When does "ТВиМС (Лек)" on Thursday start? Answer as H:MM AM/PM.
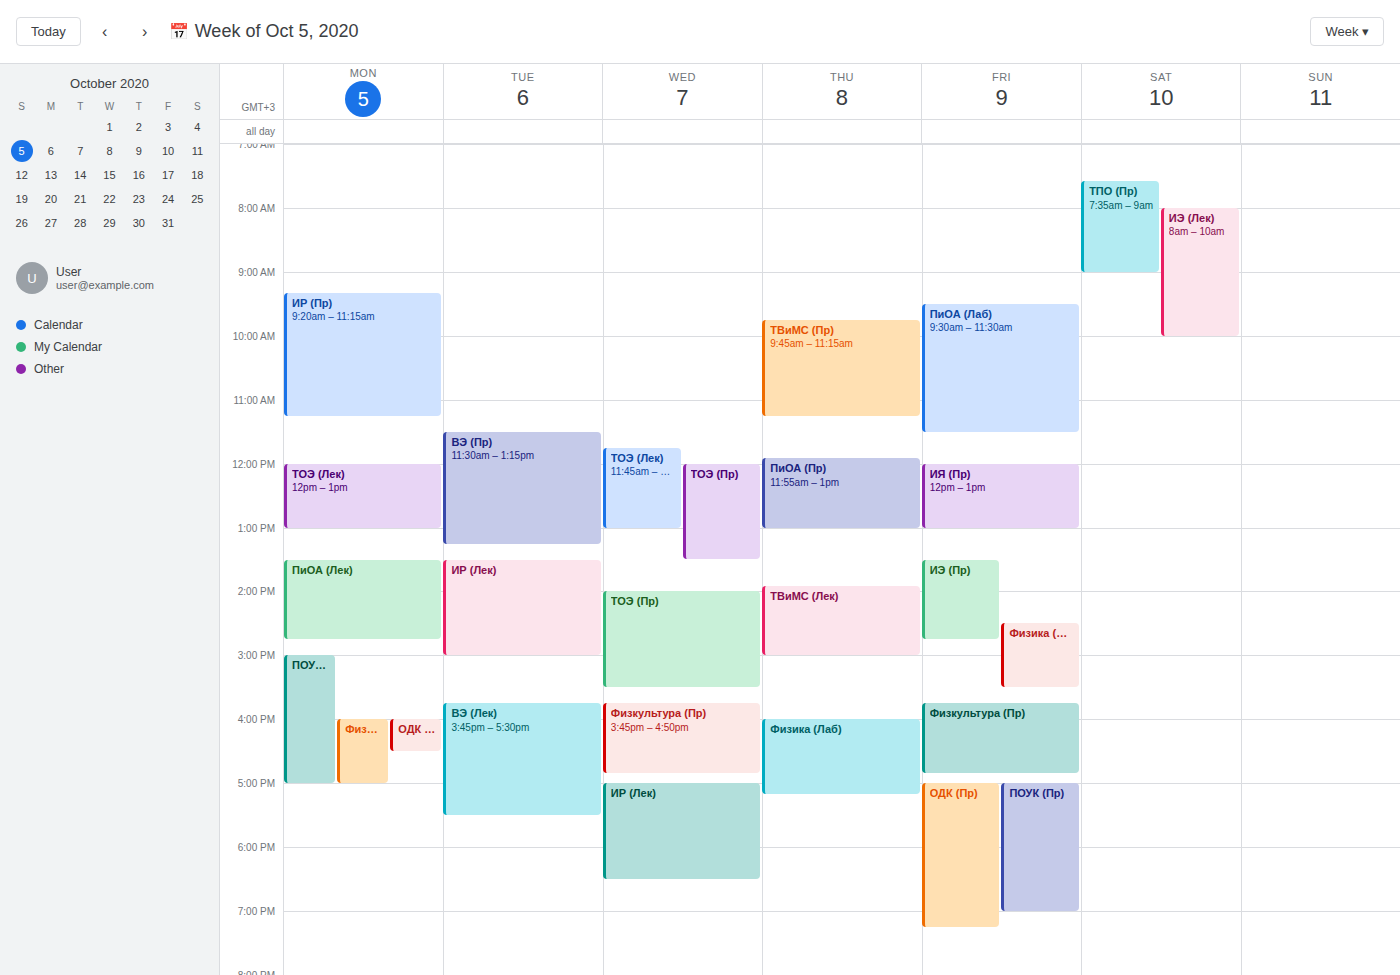
1:55 PM